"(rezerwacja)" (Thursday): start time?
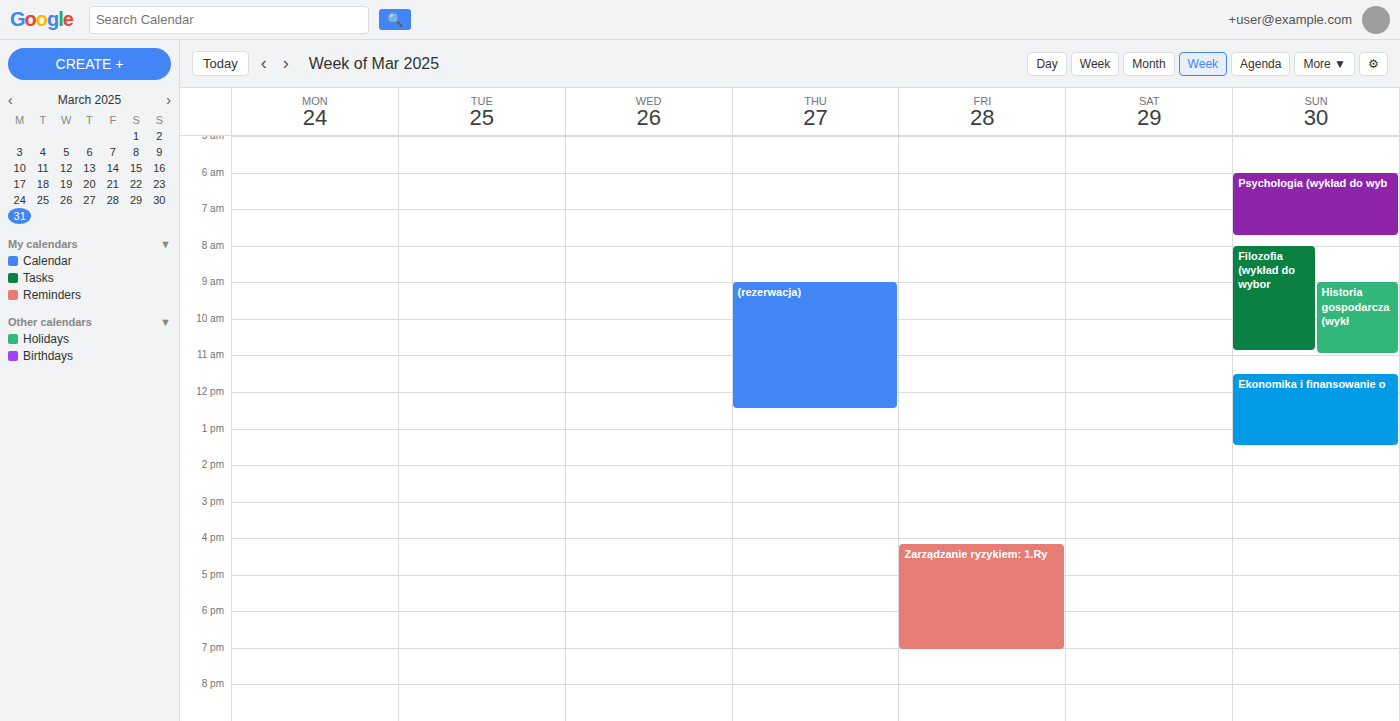
9:00 AM